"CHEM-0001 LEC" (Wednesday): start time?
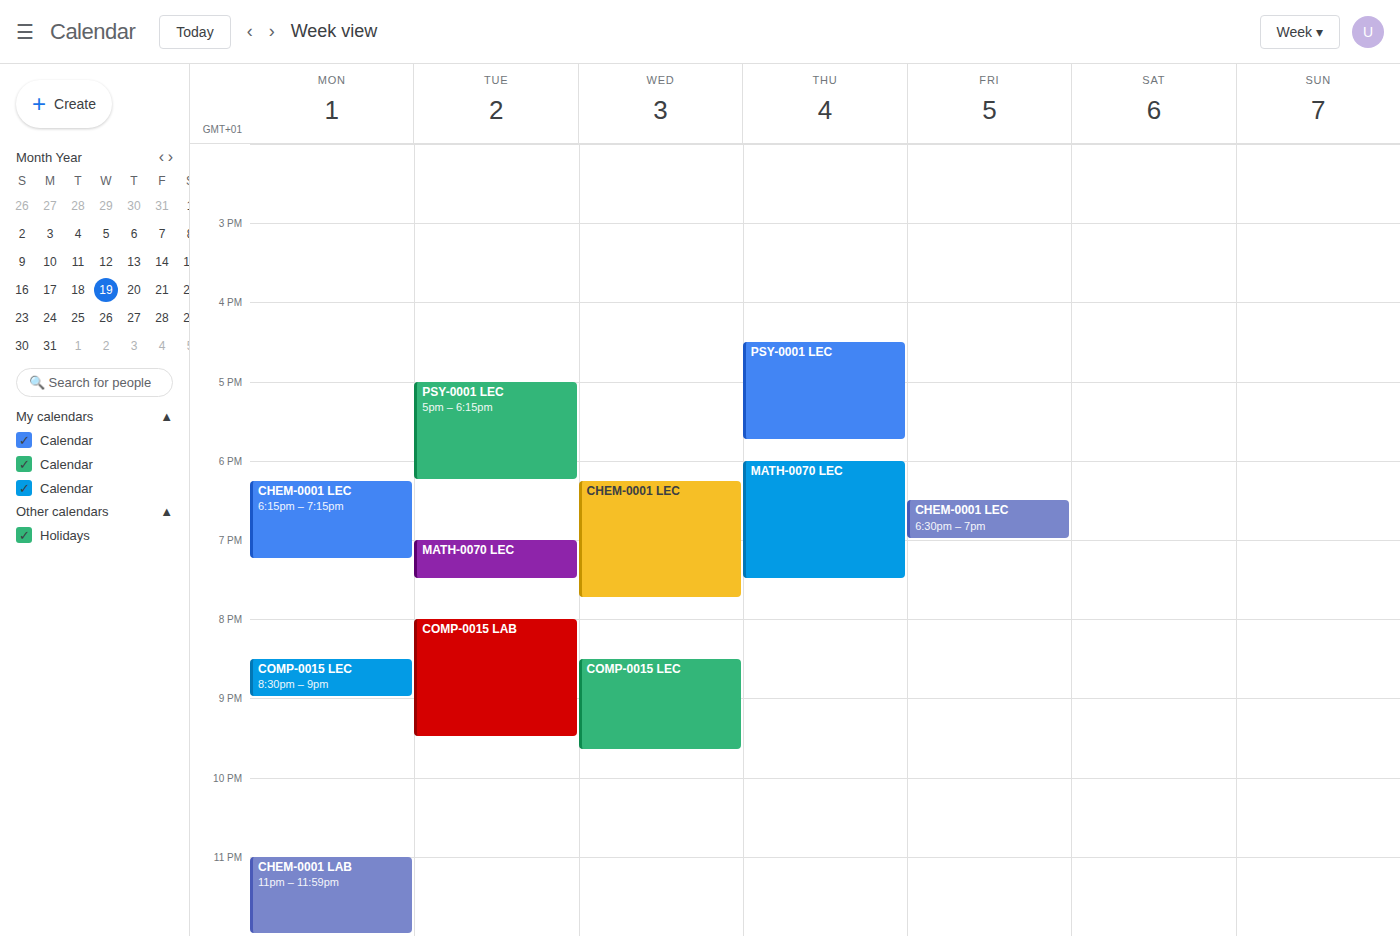
18:15